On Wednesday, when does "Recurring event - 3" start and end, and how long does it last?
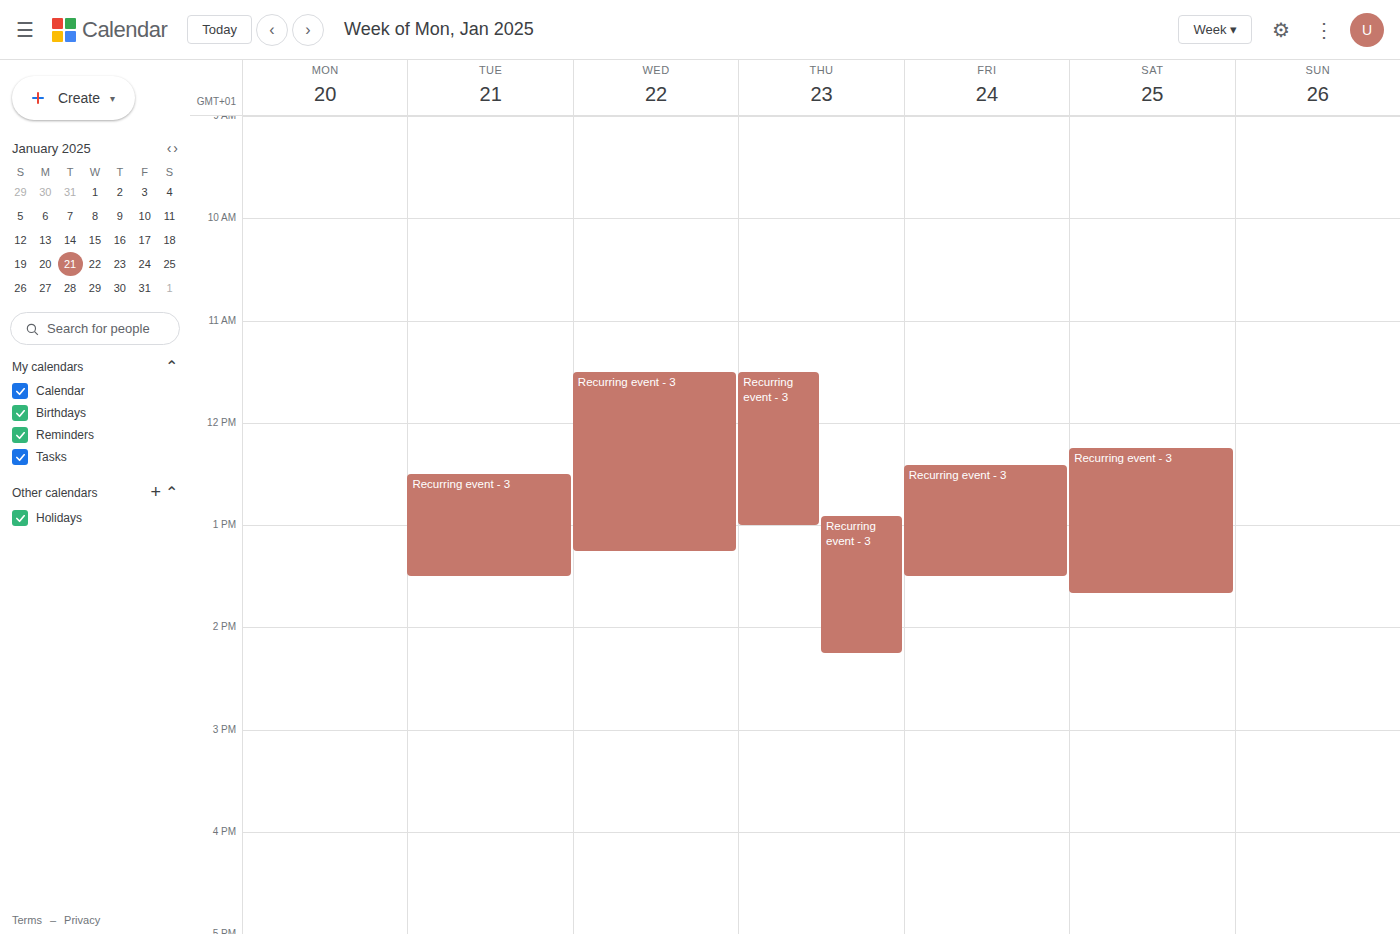
11:30 AM to 1:15 PM, 1 hour 45 minutes